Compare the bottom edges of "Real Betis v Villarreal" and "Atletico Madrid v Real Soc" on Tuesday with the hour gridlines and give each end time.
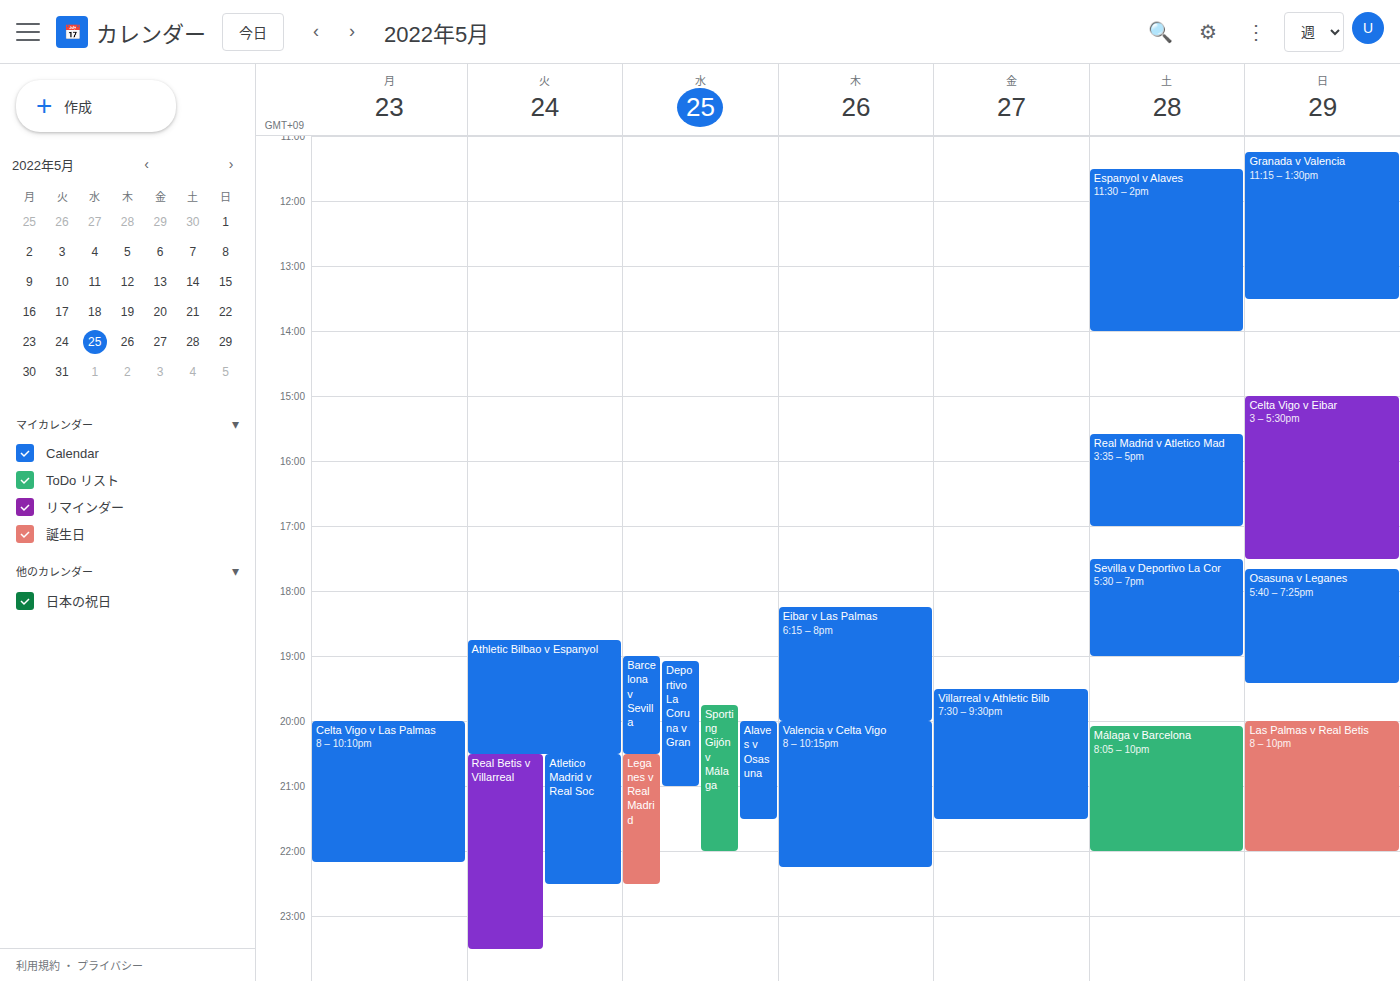
"Real Betis v Villarreal": 11:30 PM, halfway between the 11 PM and 12 AM lines. "Atletico Madrid v Real Soc": 10:30 PM, halfway between the 10 PM and 11 PM lines.